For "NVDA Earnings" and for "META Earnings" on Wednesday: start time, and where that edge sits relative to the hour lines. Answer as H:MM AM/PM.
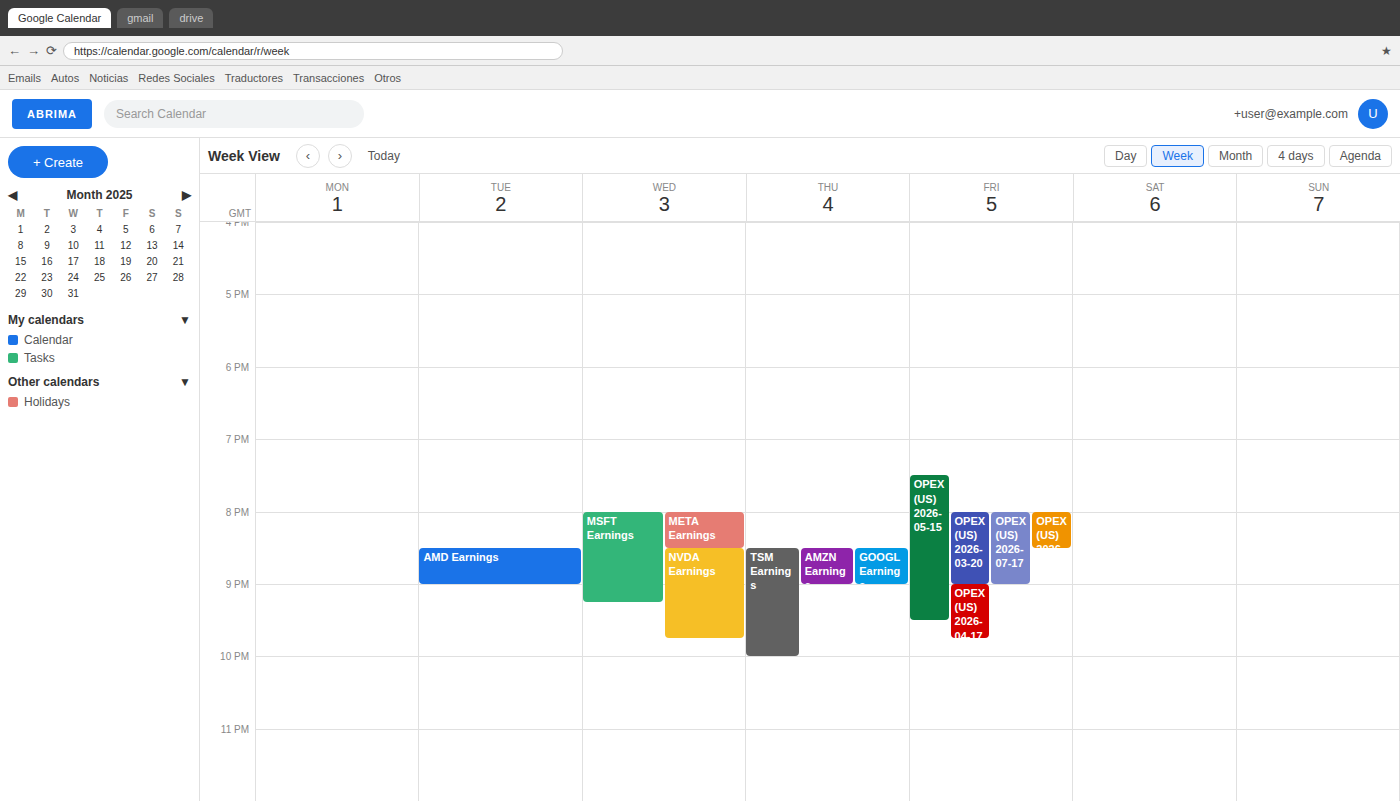
"NVDA Earnings": 8:30 PM, halfway between the 8 PM and 9 PM lines. "META Earnings": 8:00 PM, exactly on the 8 PM line.